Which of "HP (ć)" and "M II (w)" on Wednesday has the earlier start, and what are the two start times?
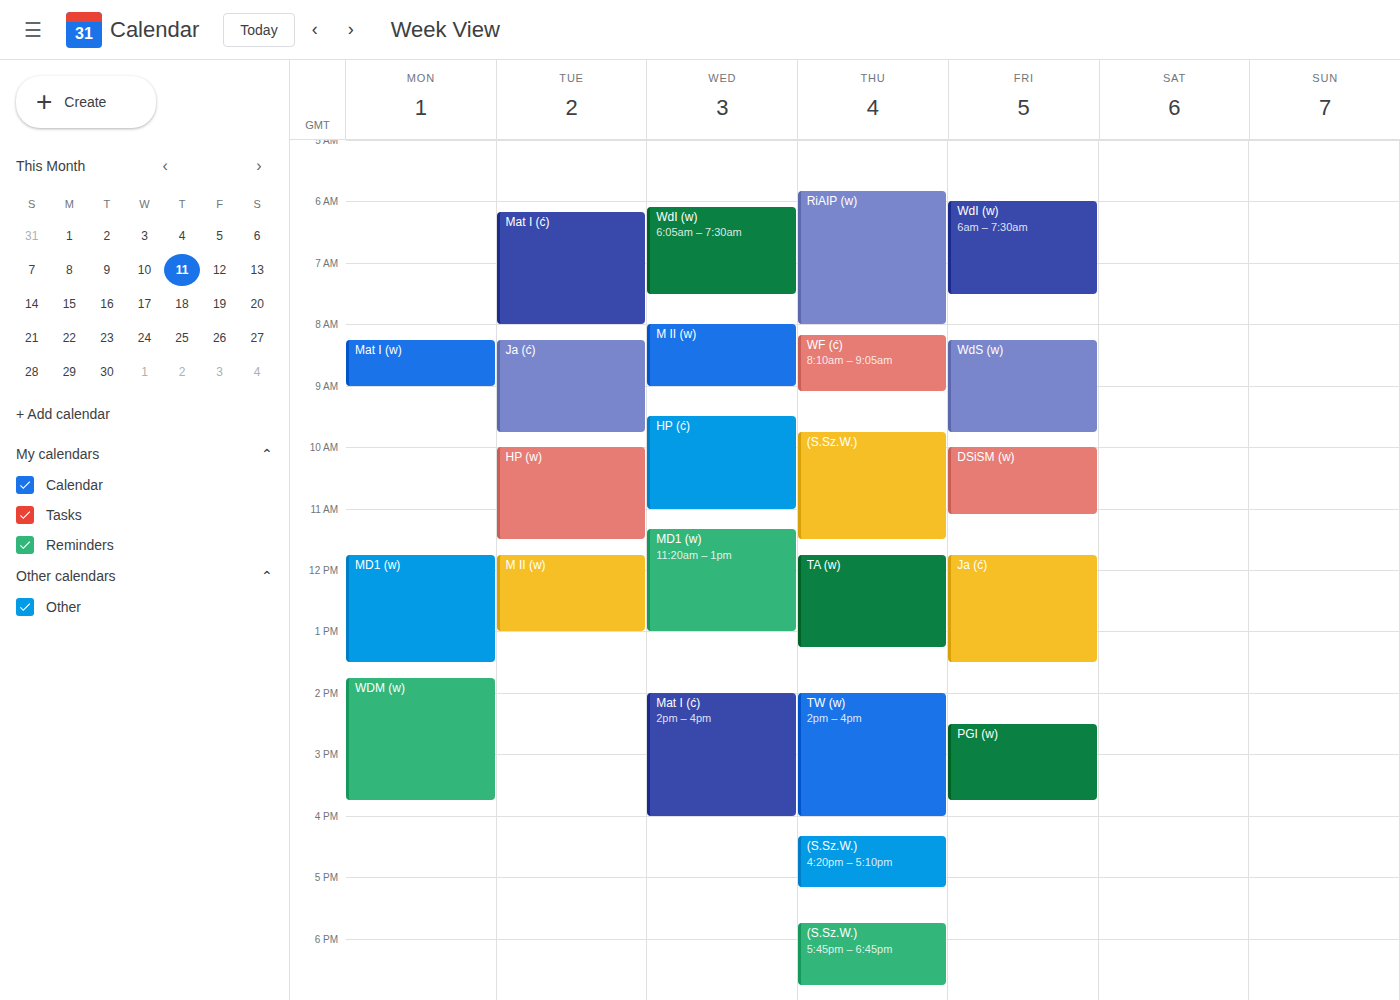
"M II (w)" 08:00; "HP (ć)" 09:30.